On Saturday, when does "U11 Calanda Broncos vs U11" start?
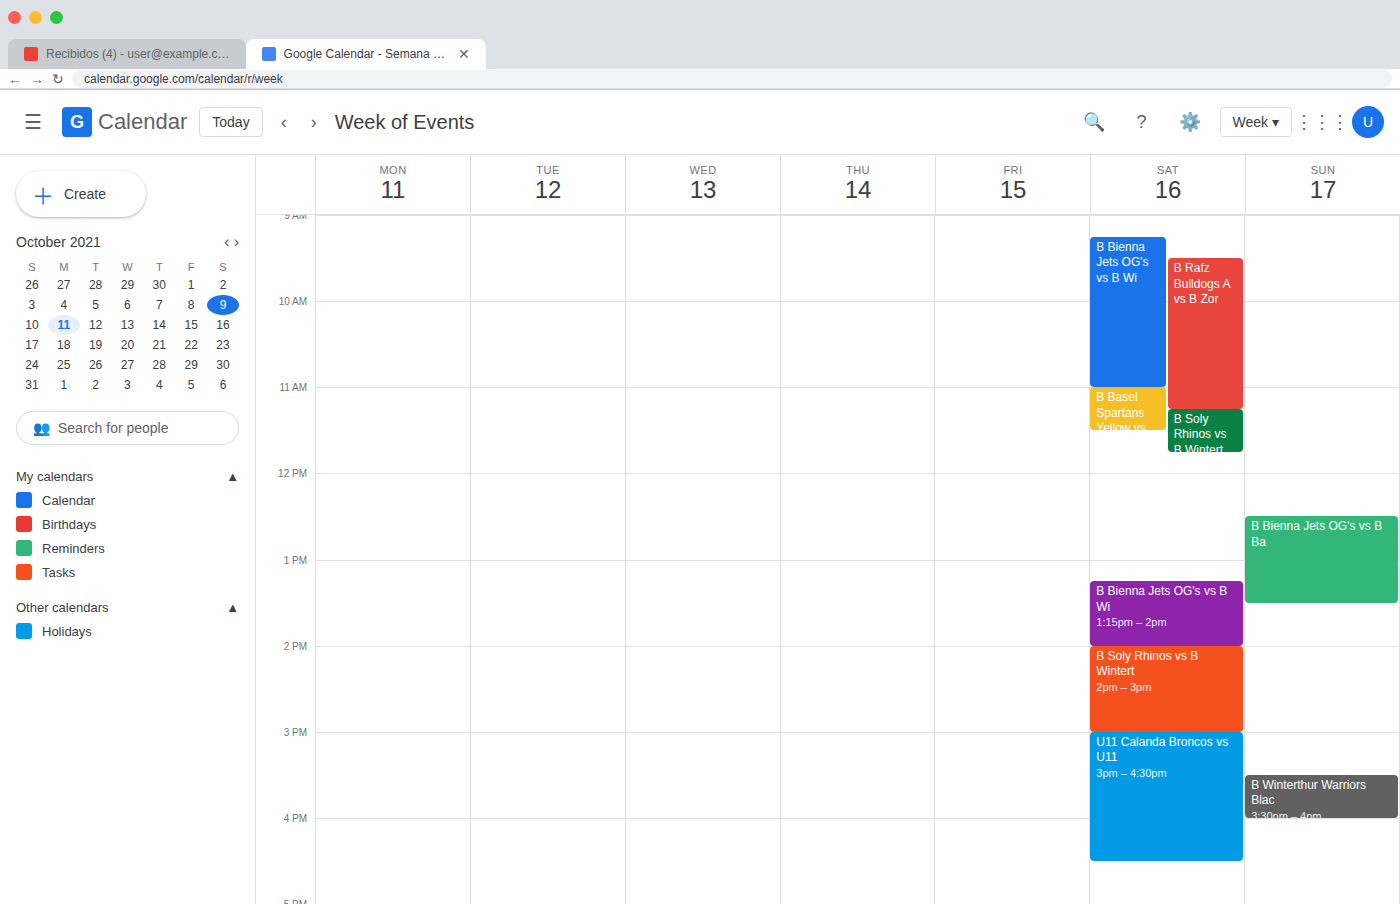
3:00 PM